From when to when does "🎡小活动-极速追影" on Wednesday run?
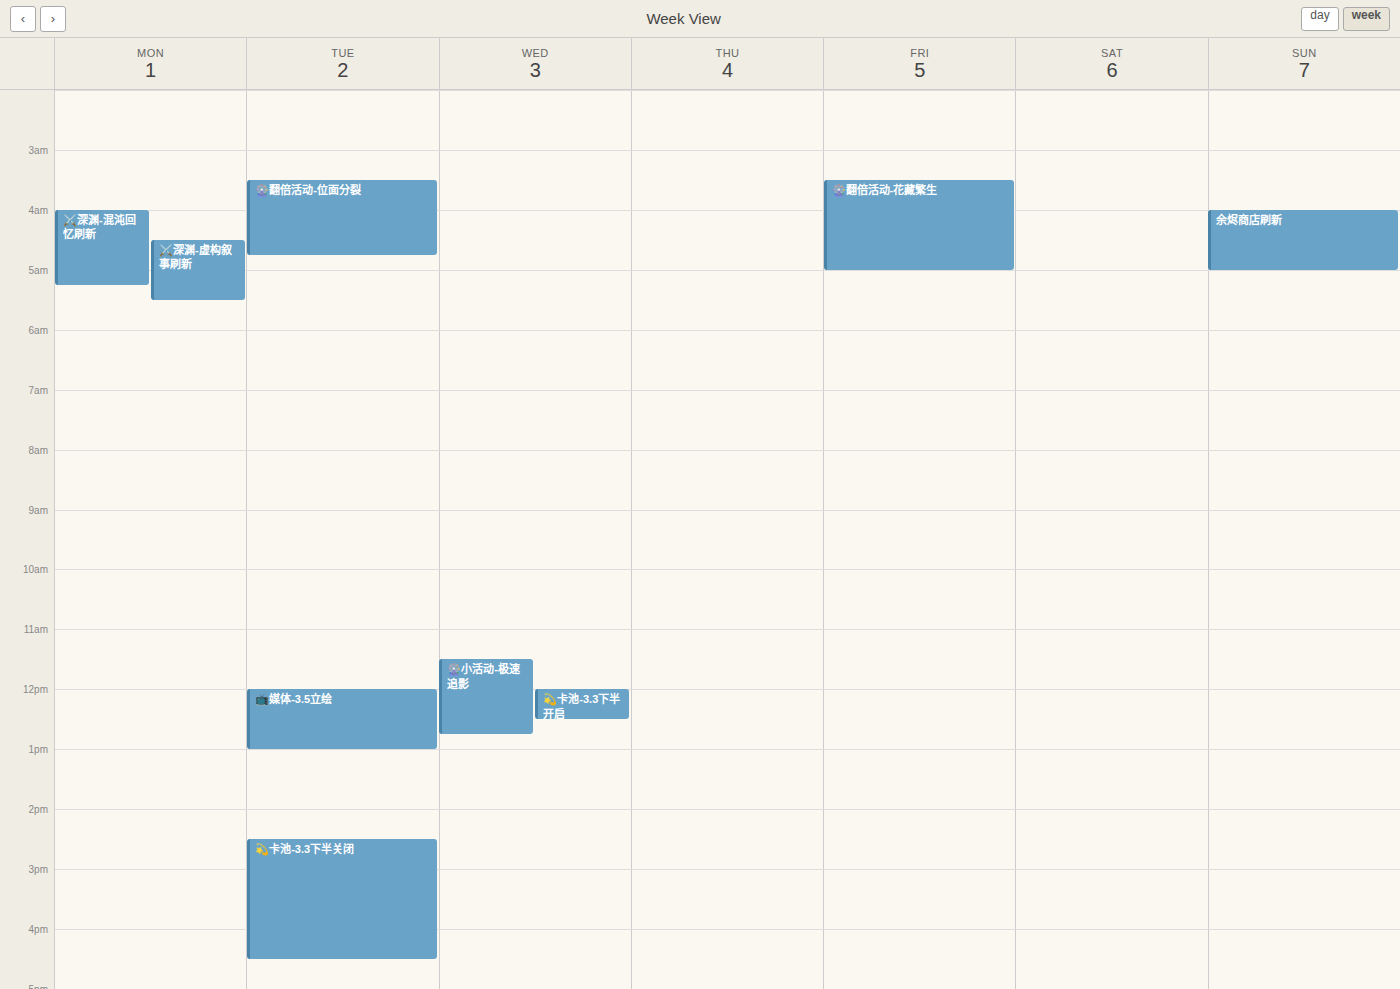
11:30 AM to 12:45 PM